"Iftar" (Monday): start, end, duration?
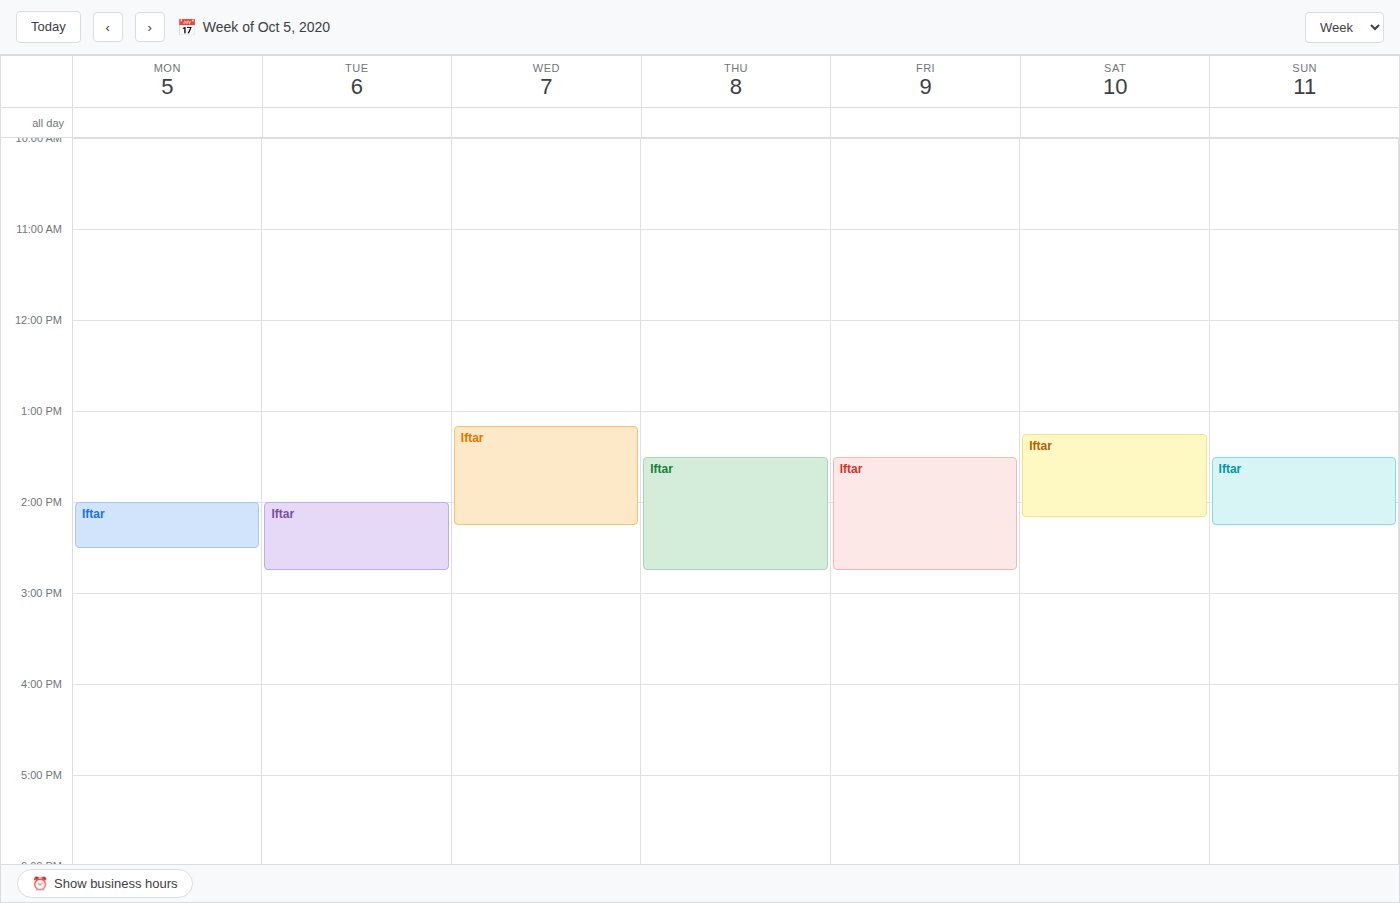
2:00 PM to 2:30 PM, 30 minutes